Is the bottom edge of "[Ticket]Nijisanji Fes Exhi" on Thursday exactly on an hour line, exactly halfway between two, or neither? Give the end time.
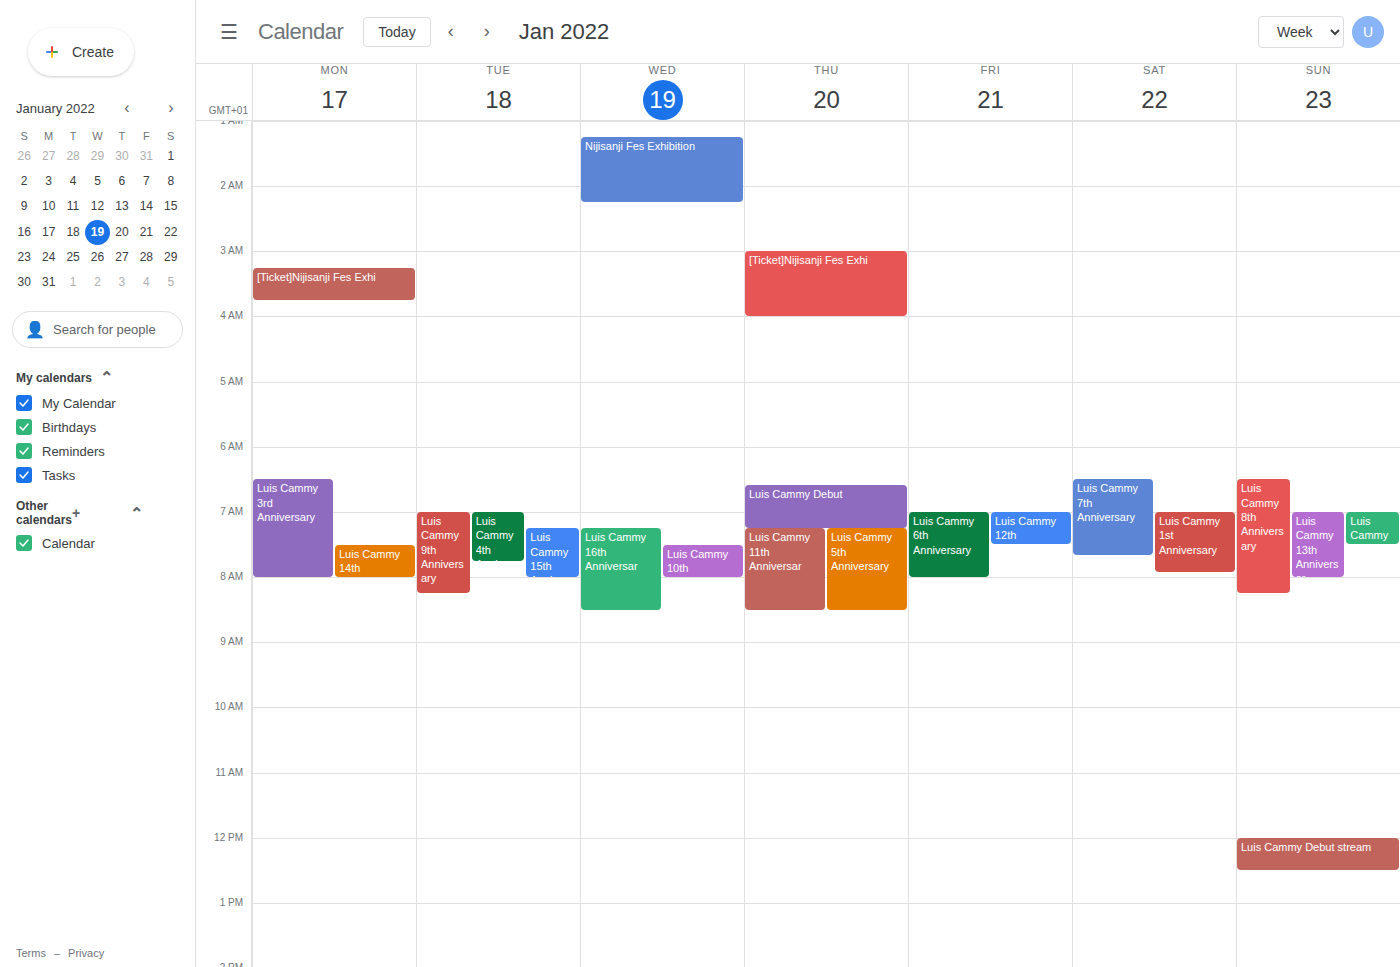
4:00 AM -- exactly on the 4 AM line.